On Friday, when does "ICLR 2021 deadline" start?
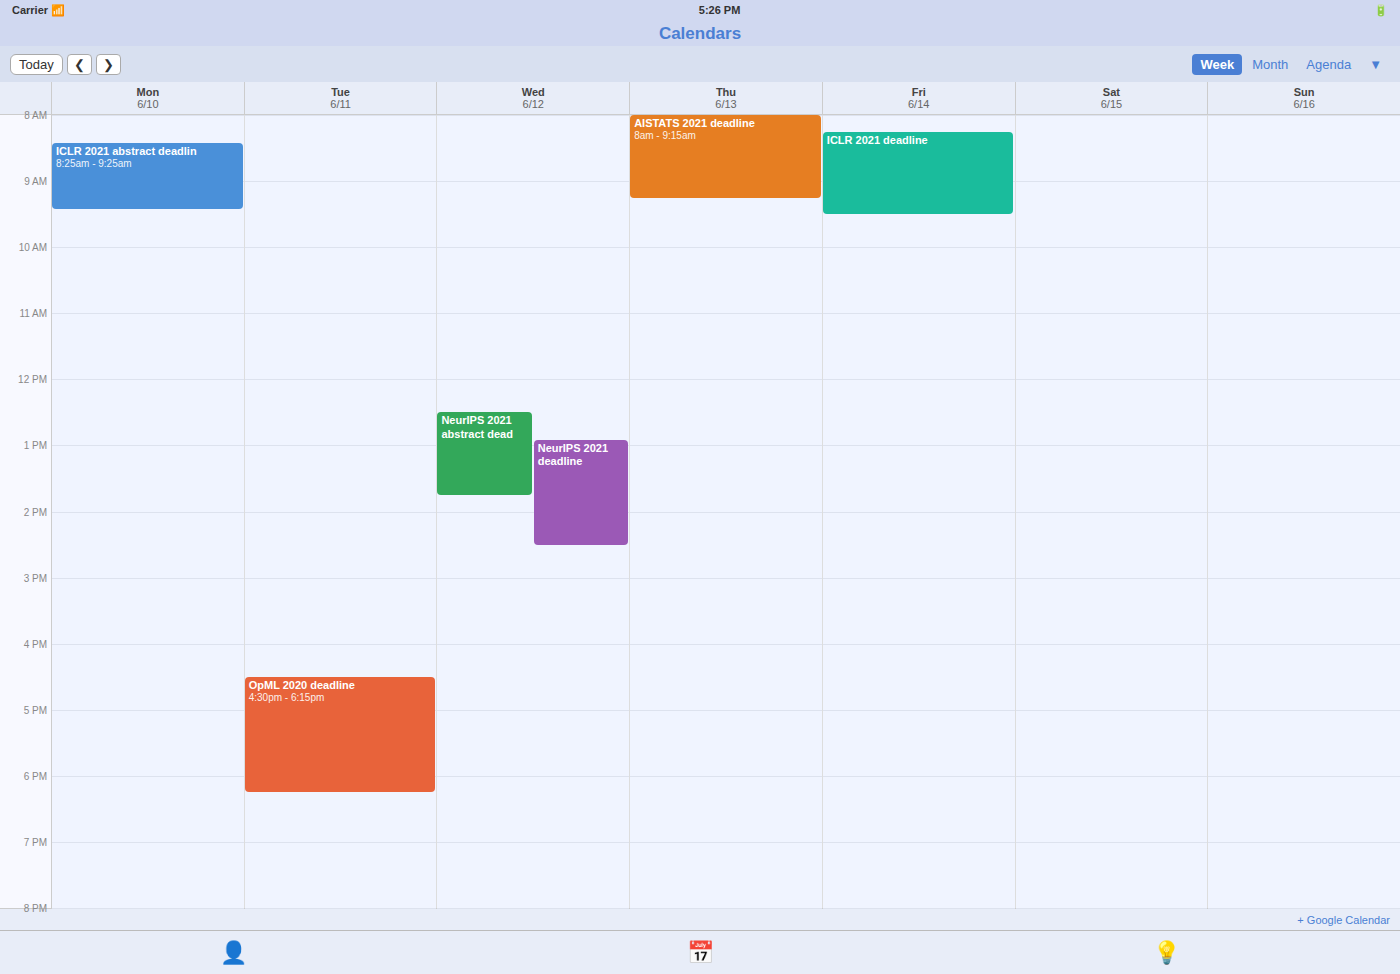
8:15 AM